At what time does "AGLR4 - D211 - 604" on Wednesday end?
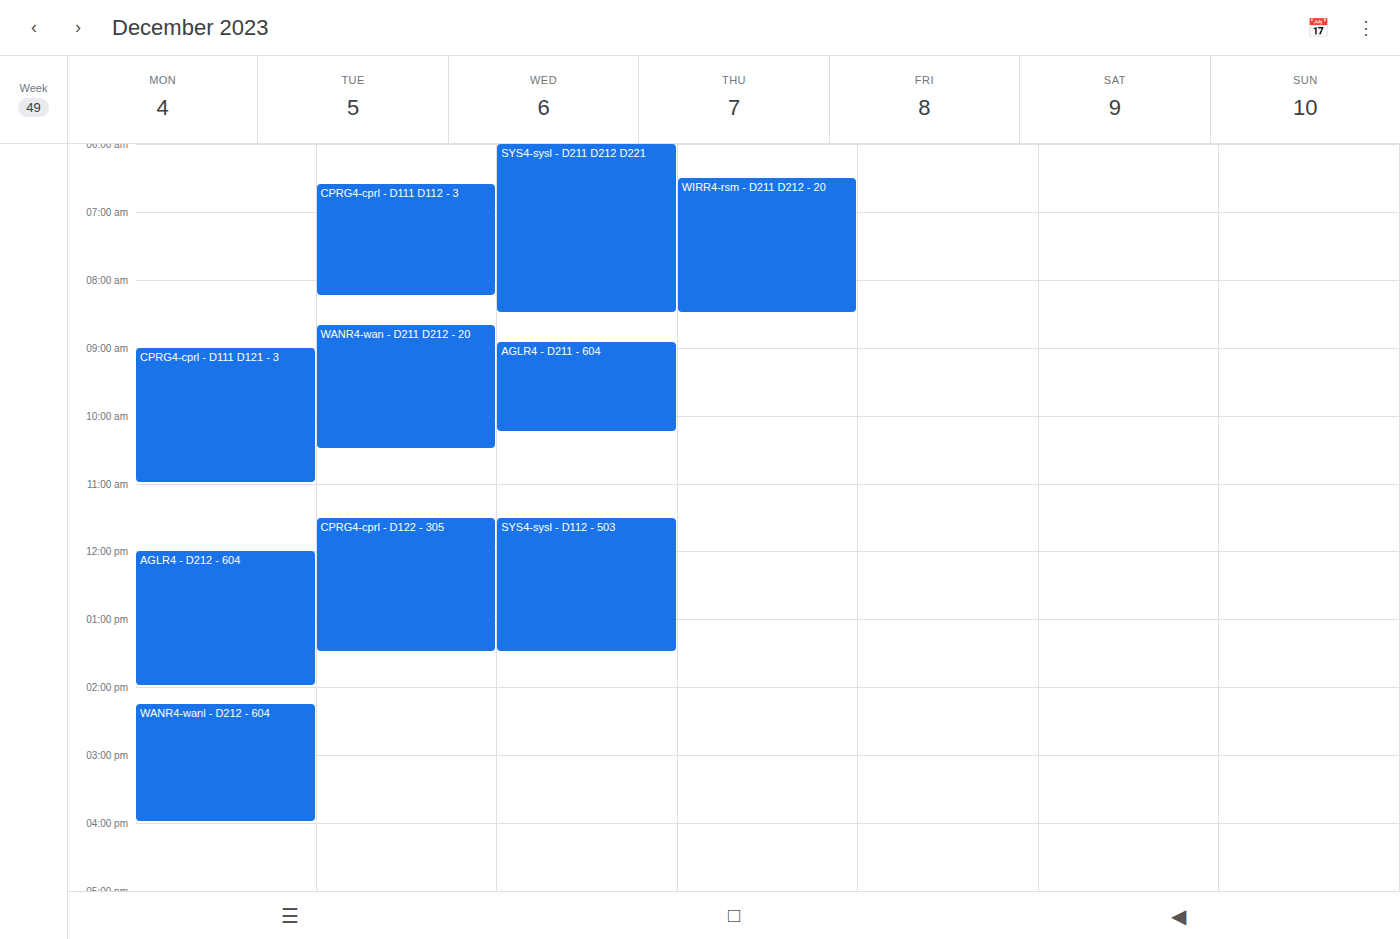
10:15 AM